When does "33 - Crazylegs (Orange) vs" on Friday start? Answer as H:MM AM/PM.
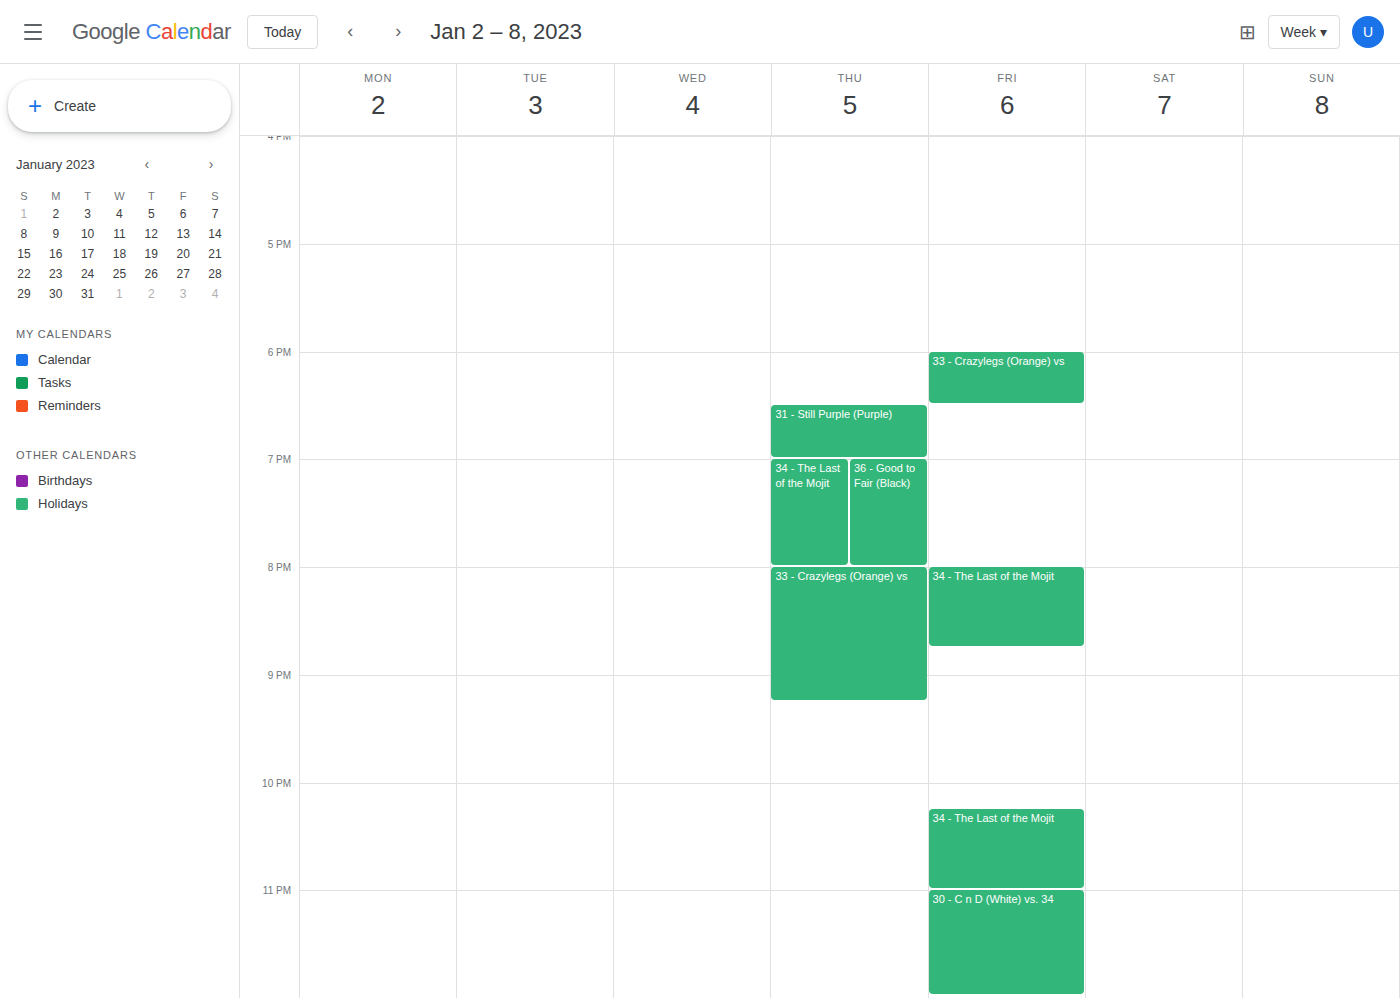
6:00 PM